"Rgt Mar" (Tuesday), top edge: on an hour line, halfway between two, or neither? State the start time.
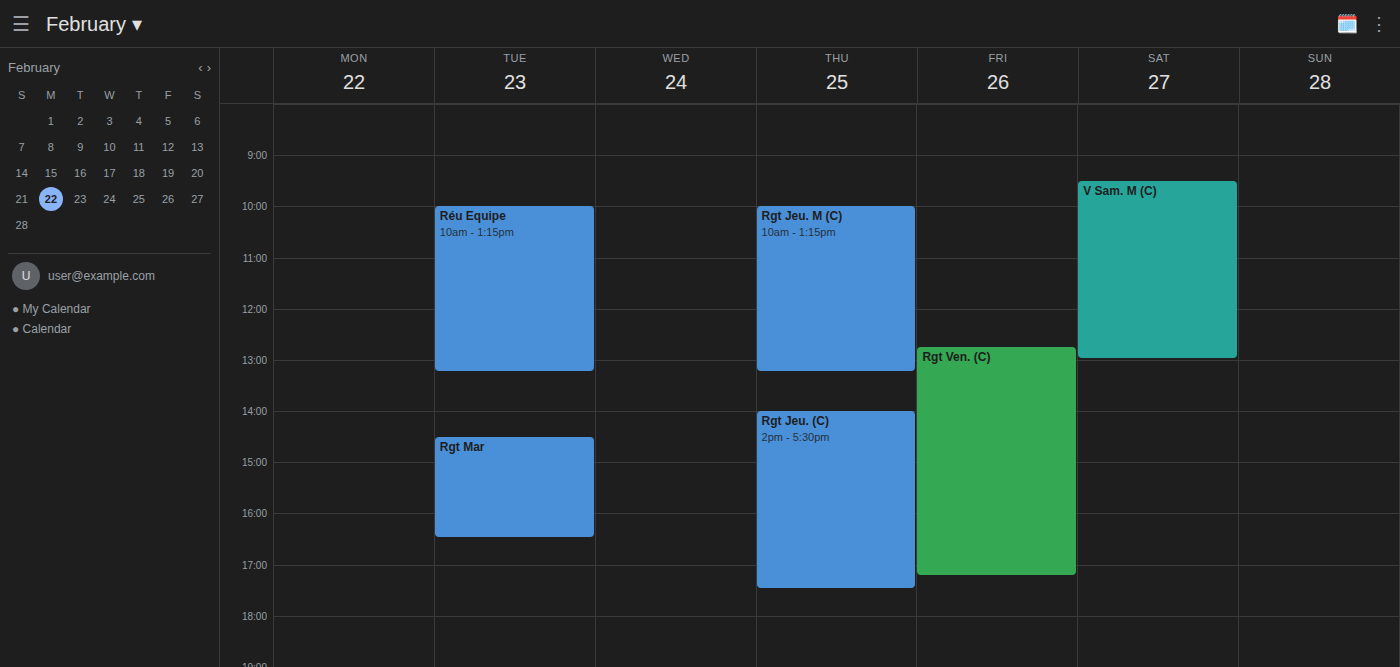
2:30 PM -- halfway between the 2 PM and 3 PM lines.